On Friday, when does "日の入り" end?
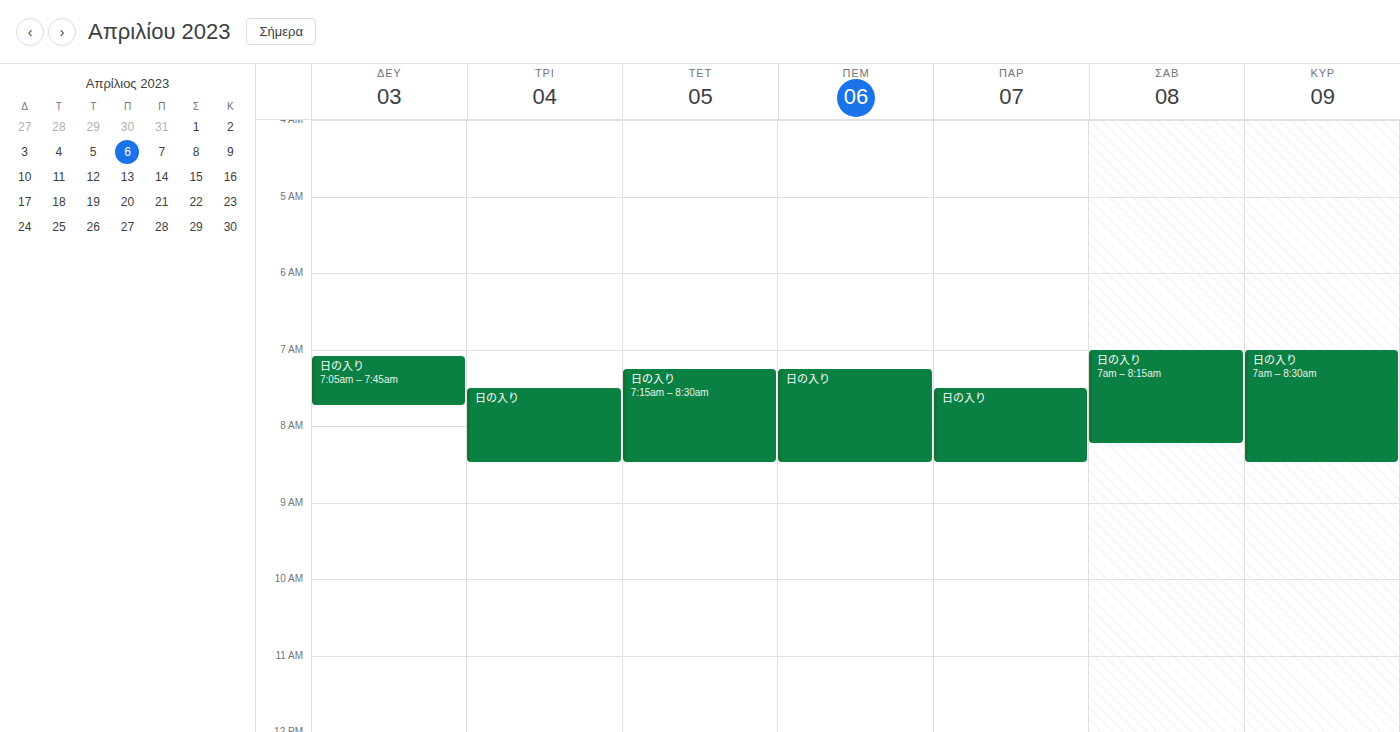
8:30 AM